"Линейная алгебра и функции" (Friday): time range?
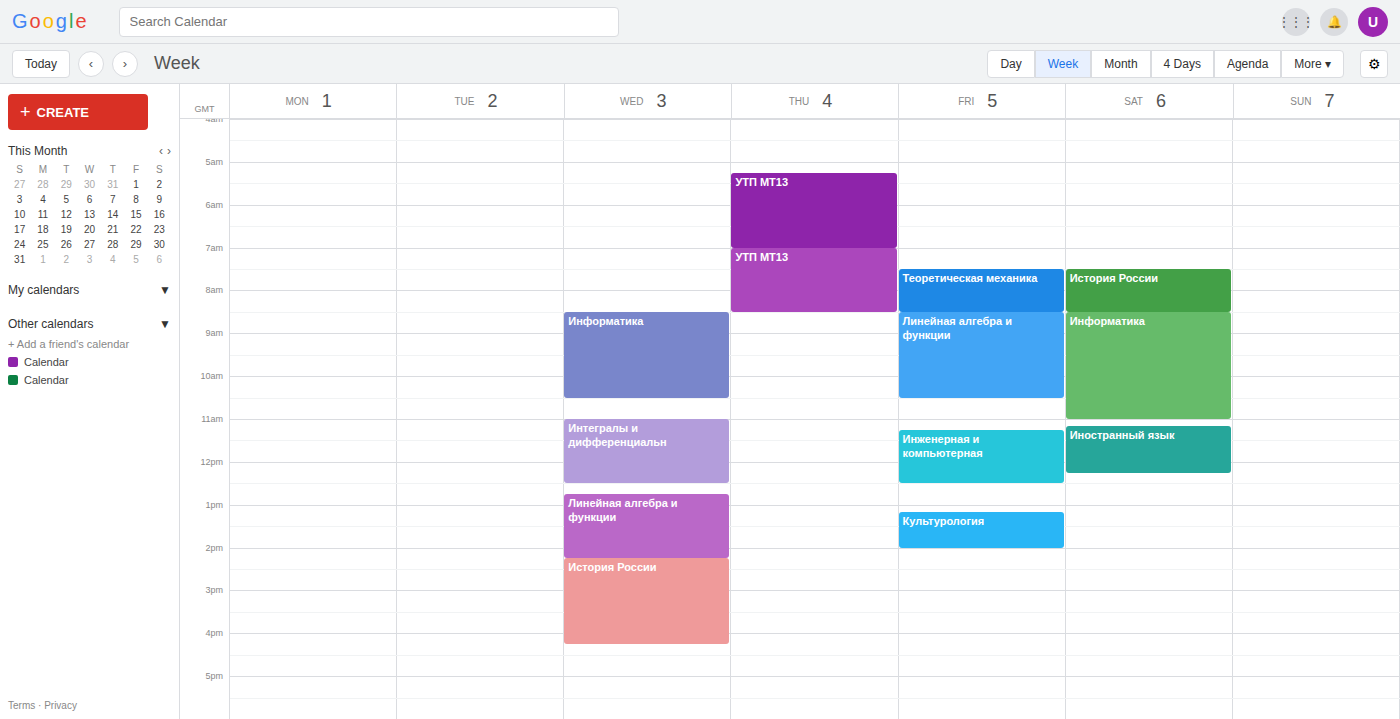
8:30 AM to 10:30 AM